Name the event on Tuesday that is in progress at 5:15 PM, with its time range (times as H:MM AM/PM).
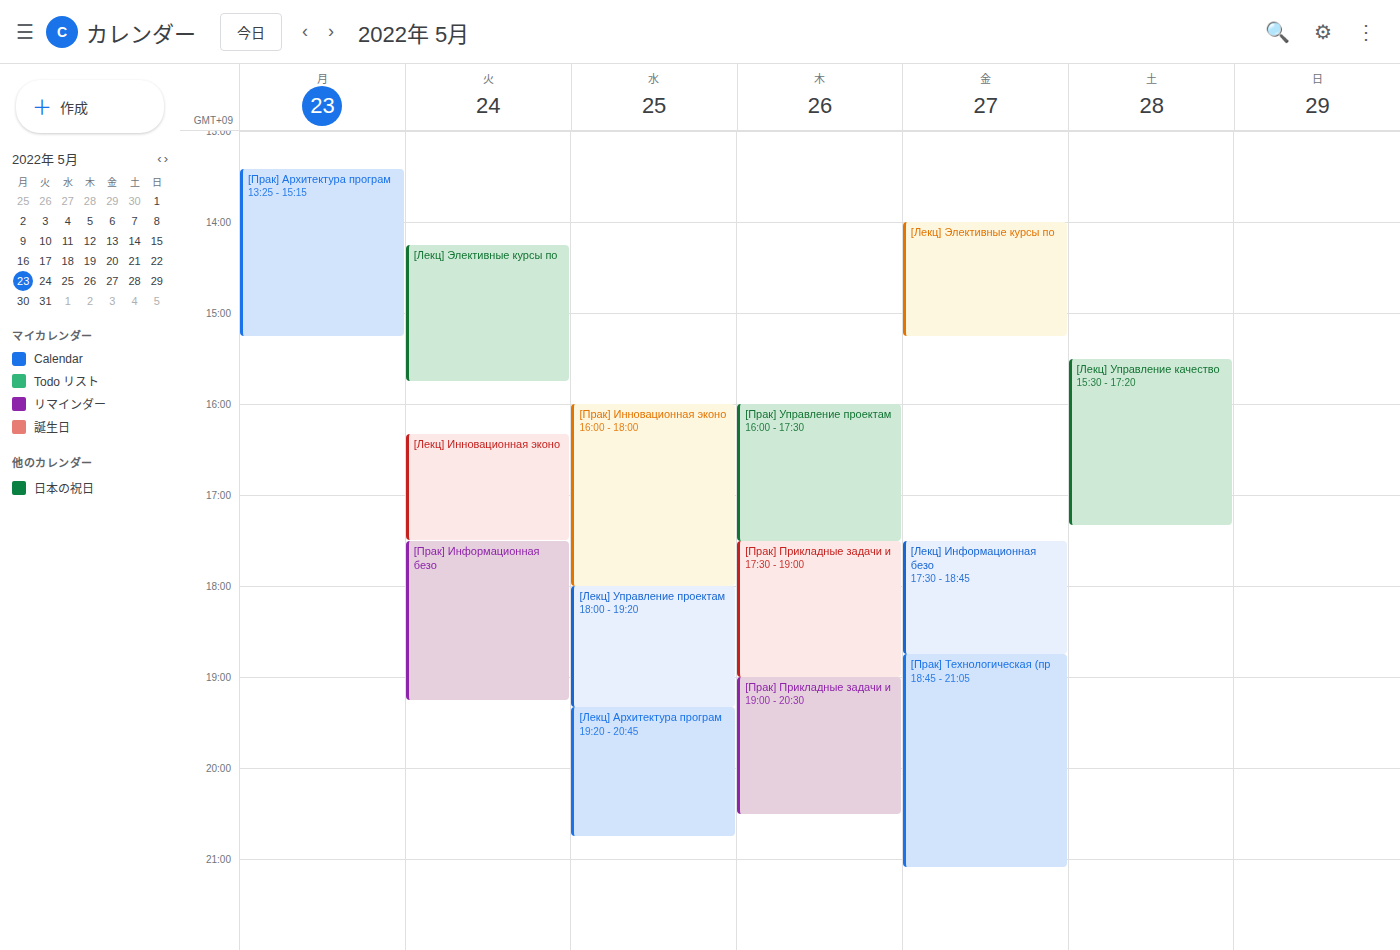
"[Лекц] Инновационная эконо", 4:20 PM to 5:30 PM